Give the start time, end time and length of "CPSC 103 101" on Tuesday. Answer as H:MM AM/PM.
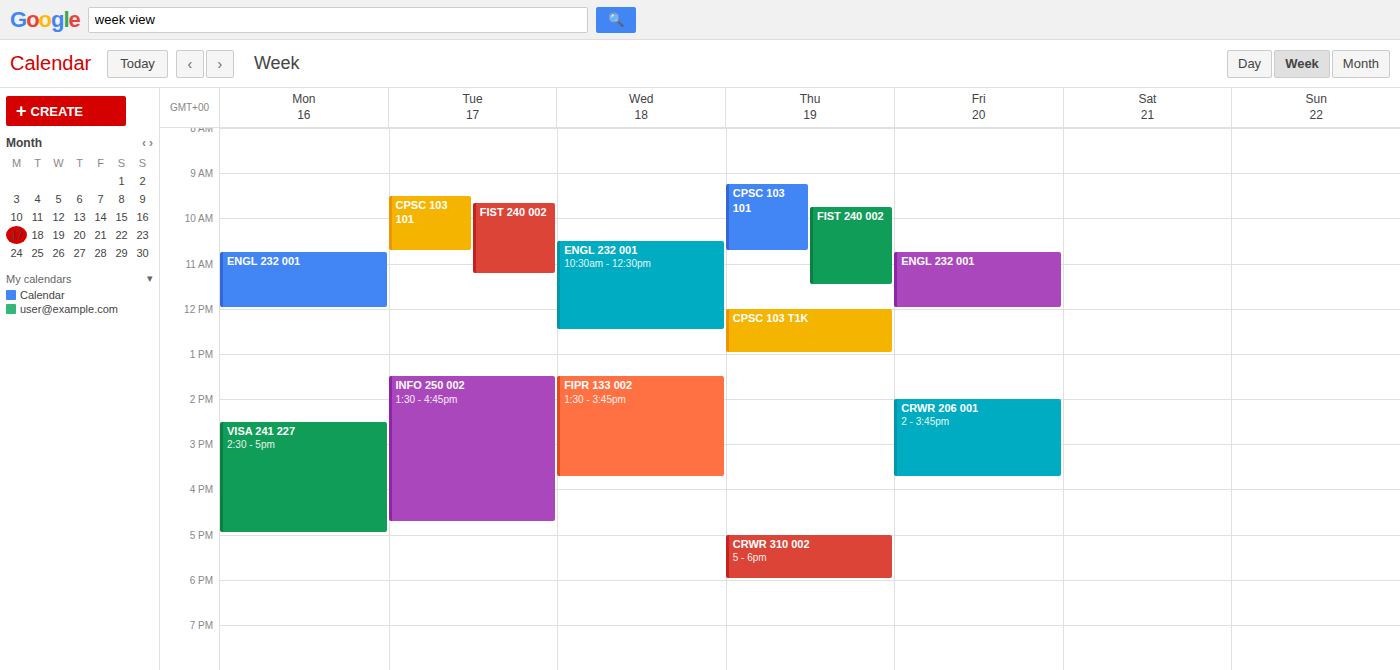
9:30 AM to 10:45 AM, 1 hour 15 minutes